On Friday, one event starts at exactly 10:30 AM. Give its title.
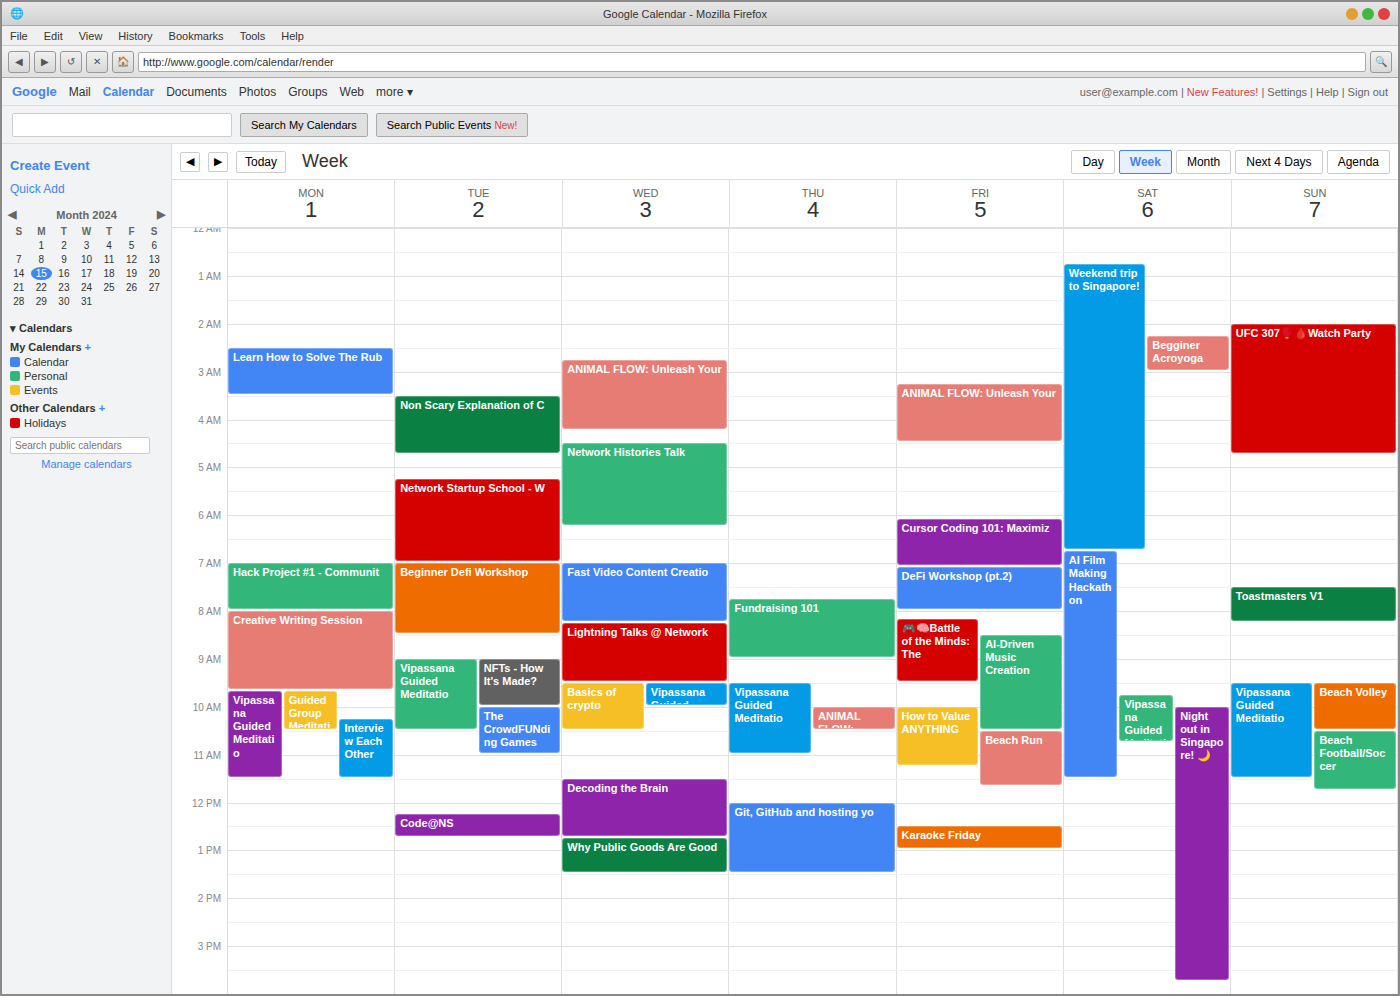
"Beach Run"